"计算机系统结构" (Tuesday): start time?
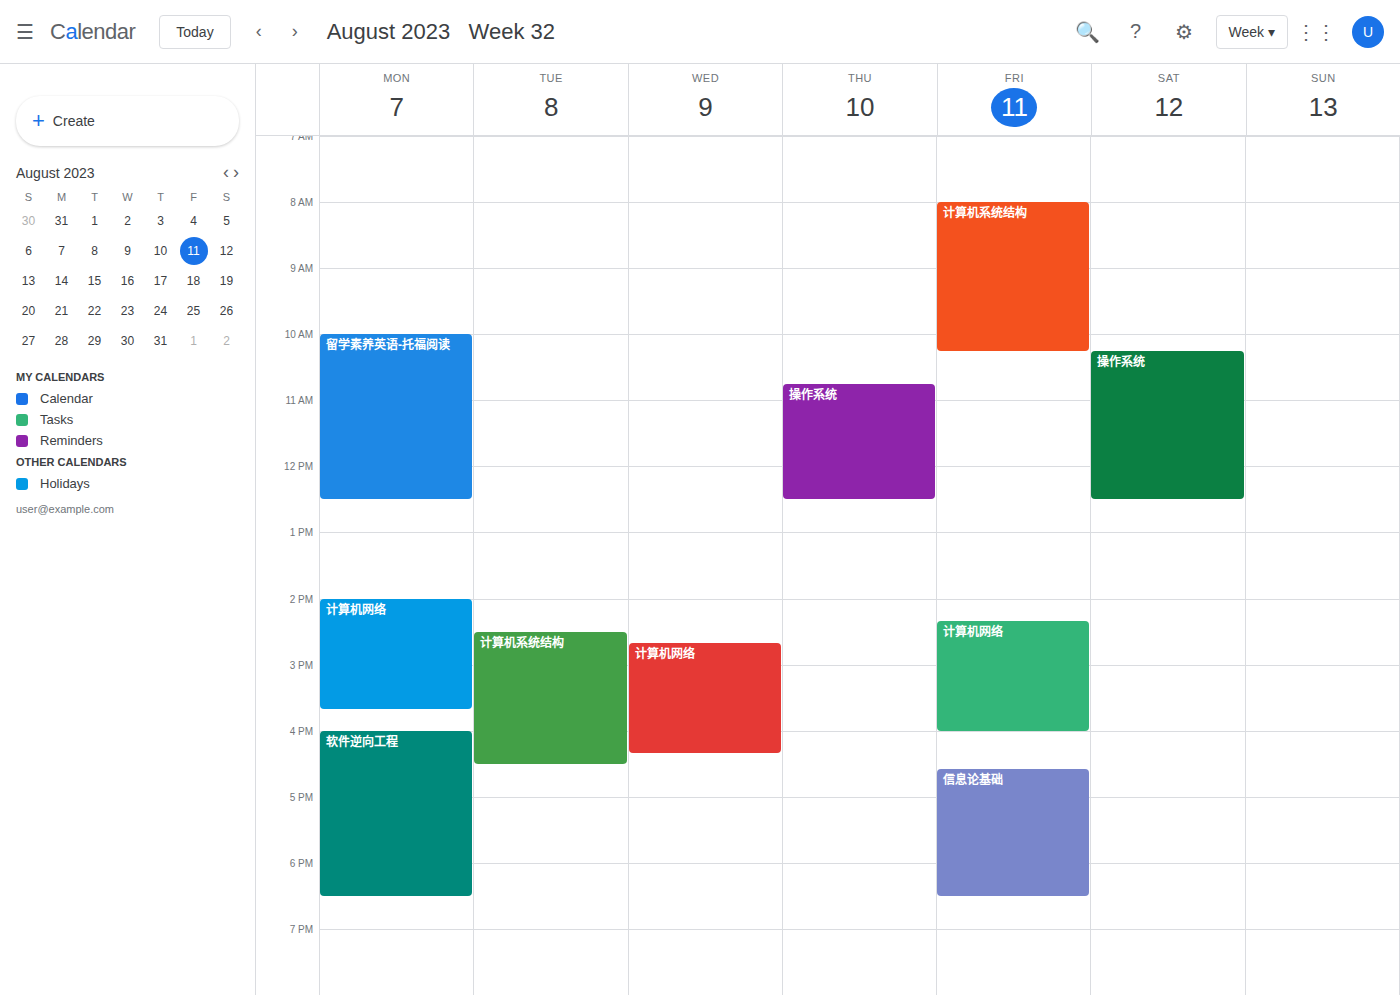
2:30 PM